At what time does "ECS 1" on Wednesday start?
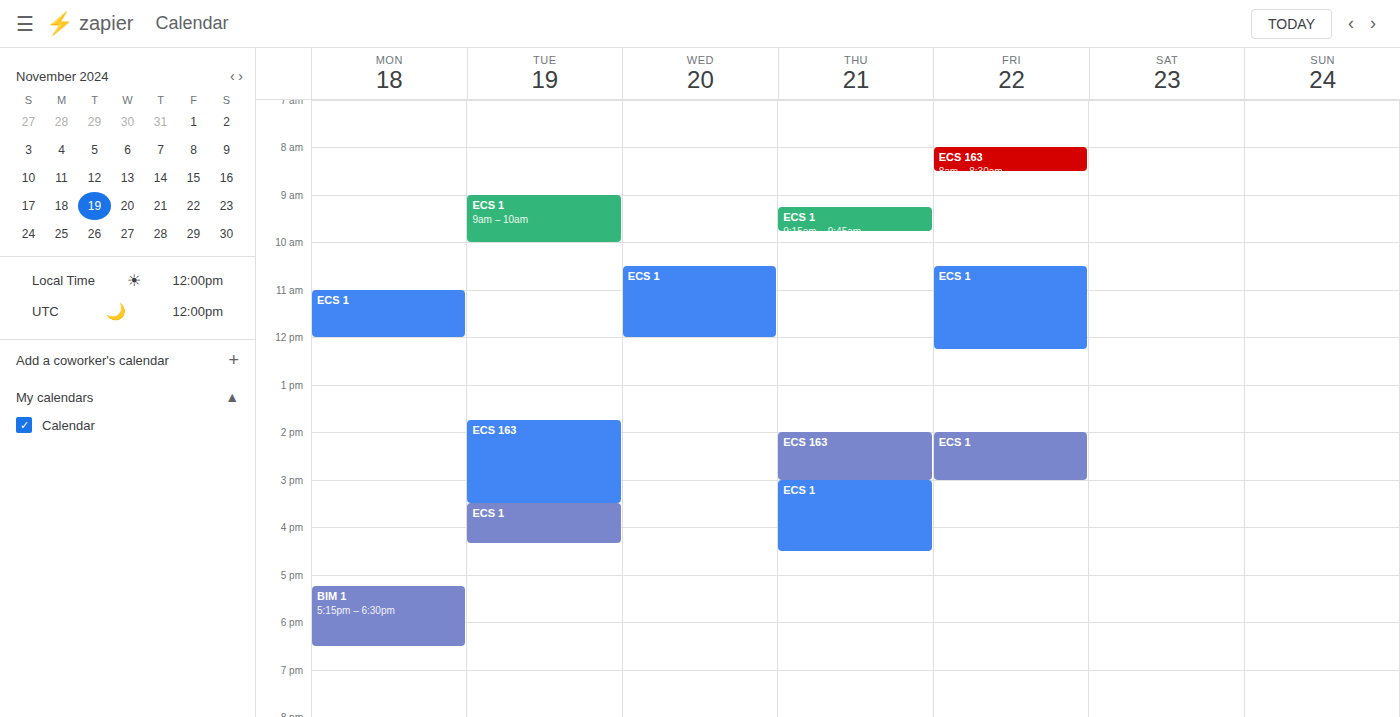
10:30 AM